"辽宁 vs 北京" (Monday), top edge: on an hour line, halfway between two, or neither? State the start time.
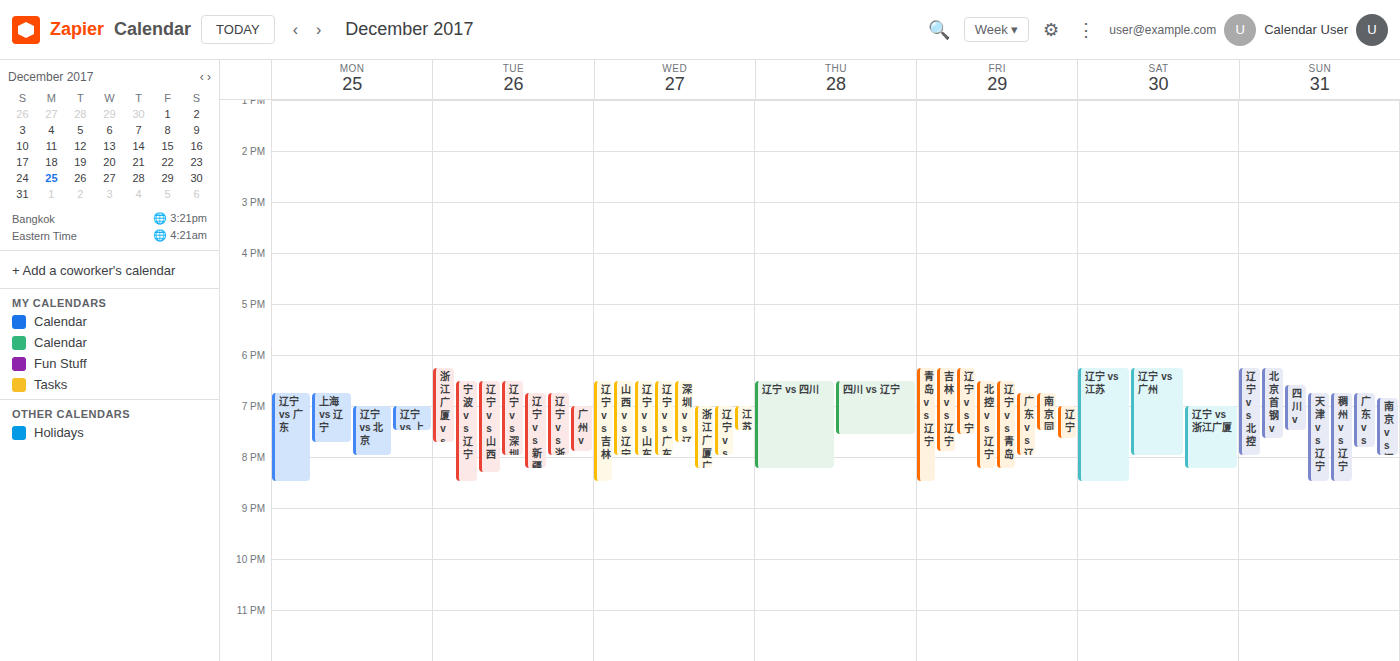
7:00 PM -- exactly on the 7 PM line.